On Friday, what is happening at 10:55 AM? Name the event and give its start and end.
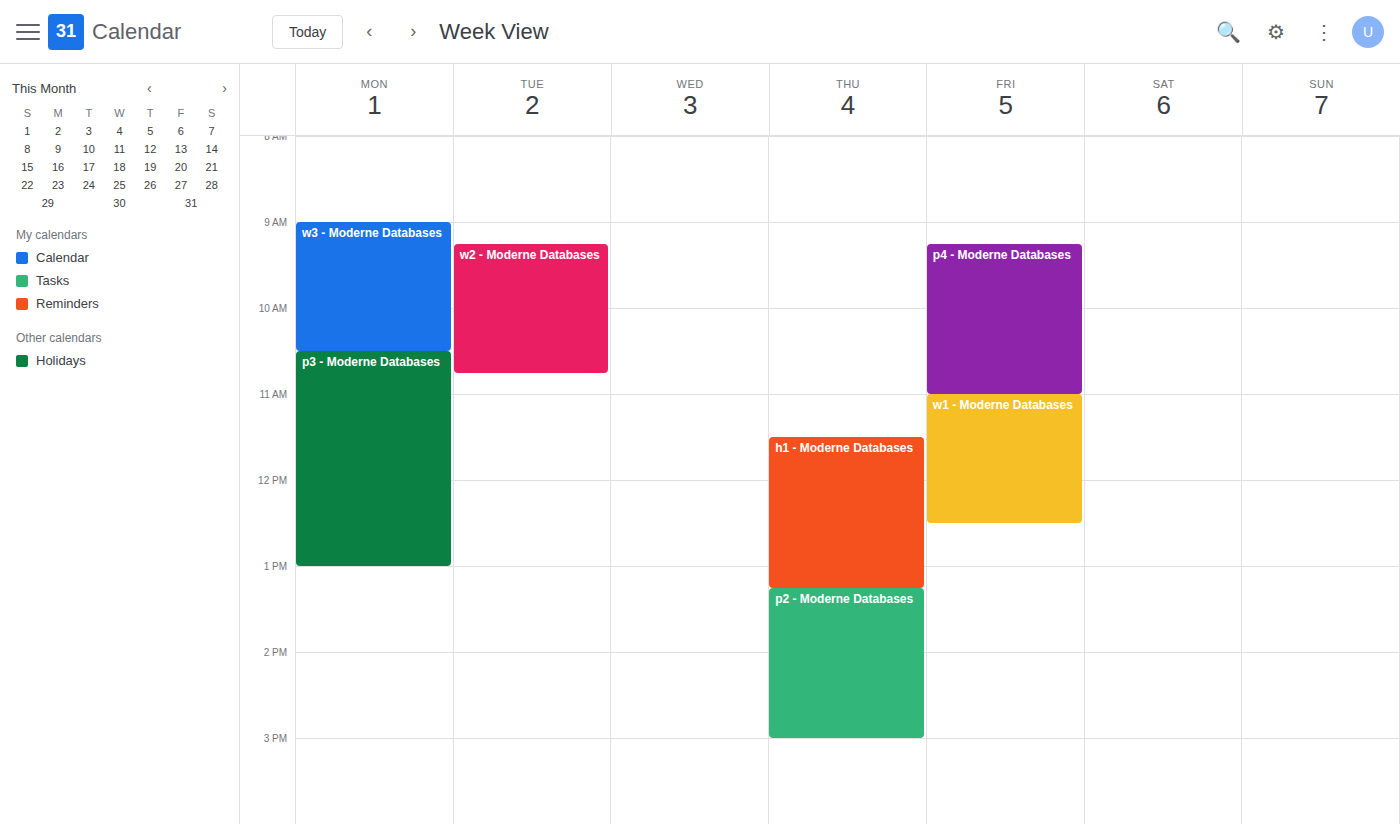
"p4 - Moderne Databases", 9:15 AM to 11:00 AM